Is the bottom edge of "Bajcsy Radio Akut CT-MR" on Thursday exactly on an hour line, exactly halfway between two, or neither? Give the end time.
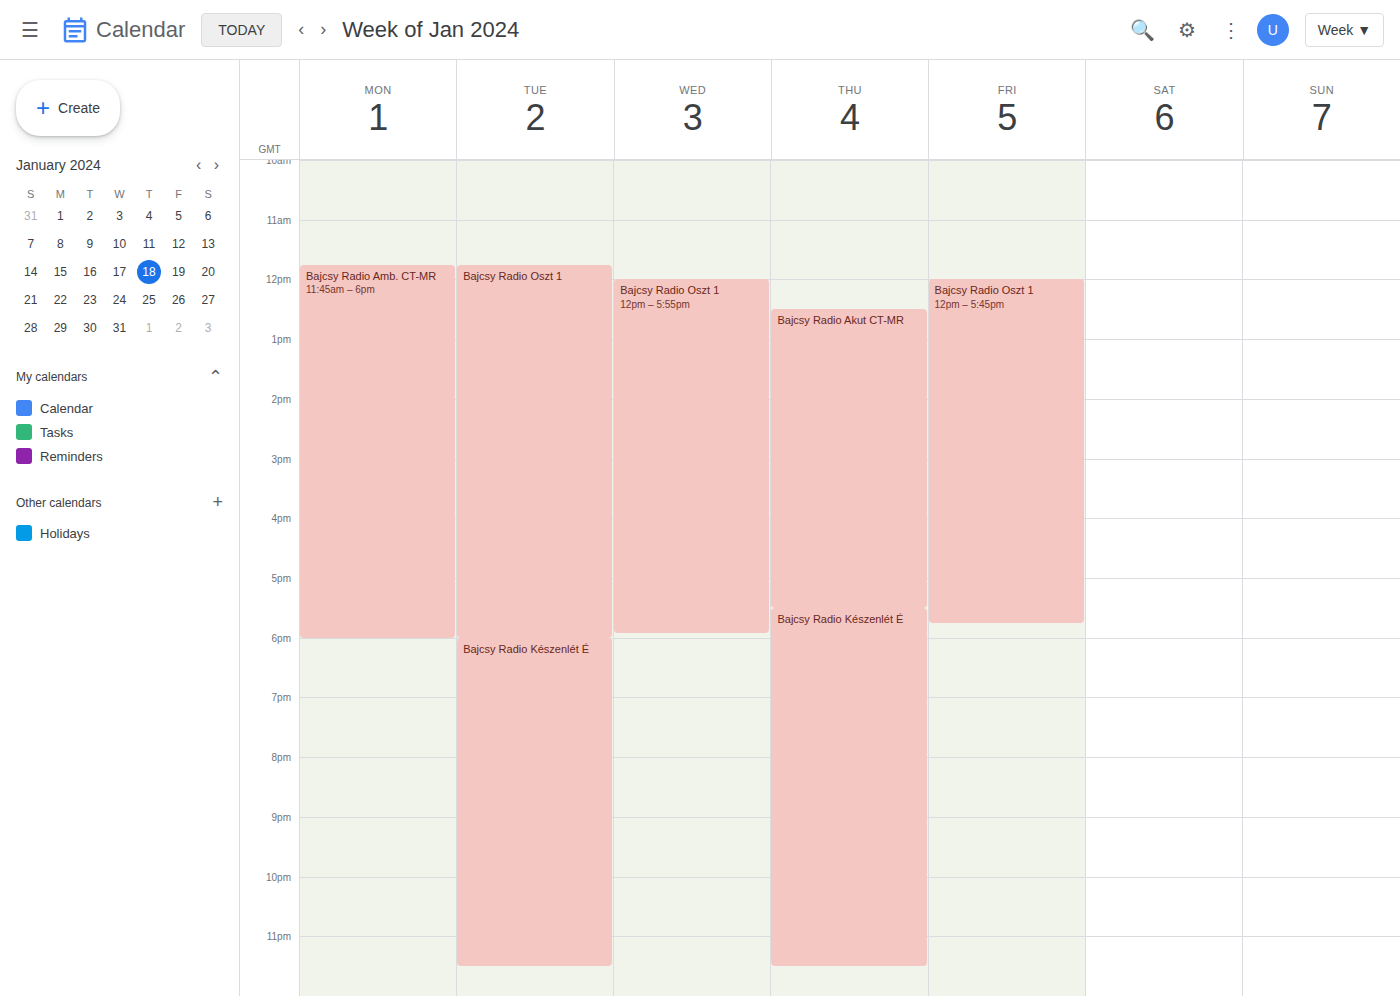
5:30 PM -- halfway between the 5 PM and 6 PM lines.